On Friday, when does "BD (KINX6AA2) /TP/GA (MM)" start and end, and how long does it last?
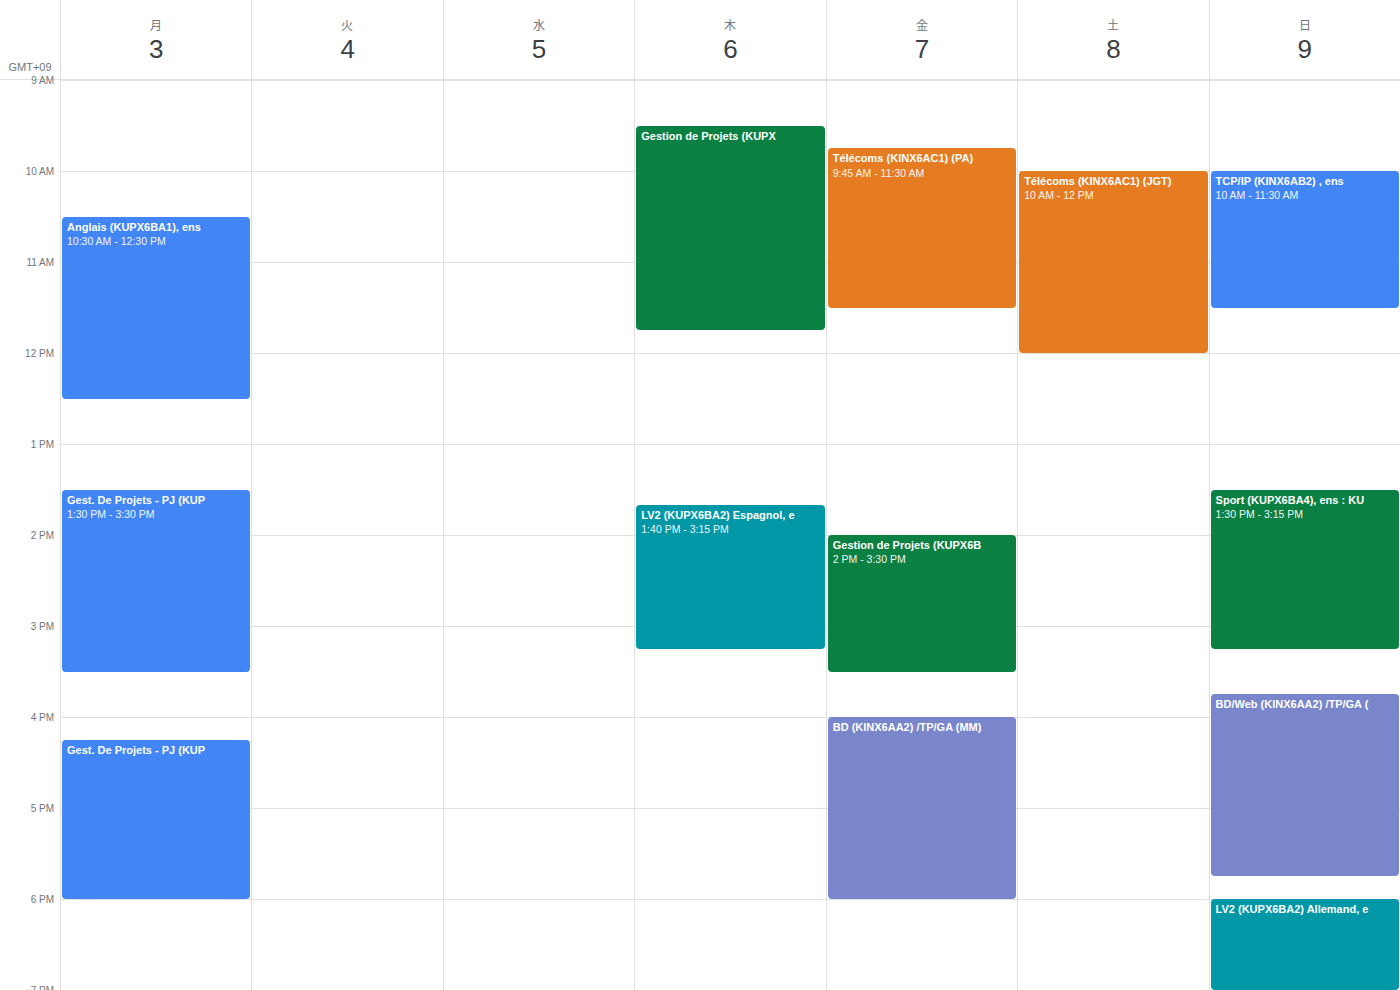
16:00 to 18:00, 2 hours